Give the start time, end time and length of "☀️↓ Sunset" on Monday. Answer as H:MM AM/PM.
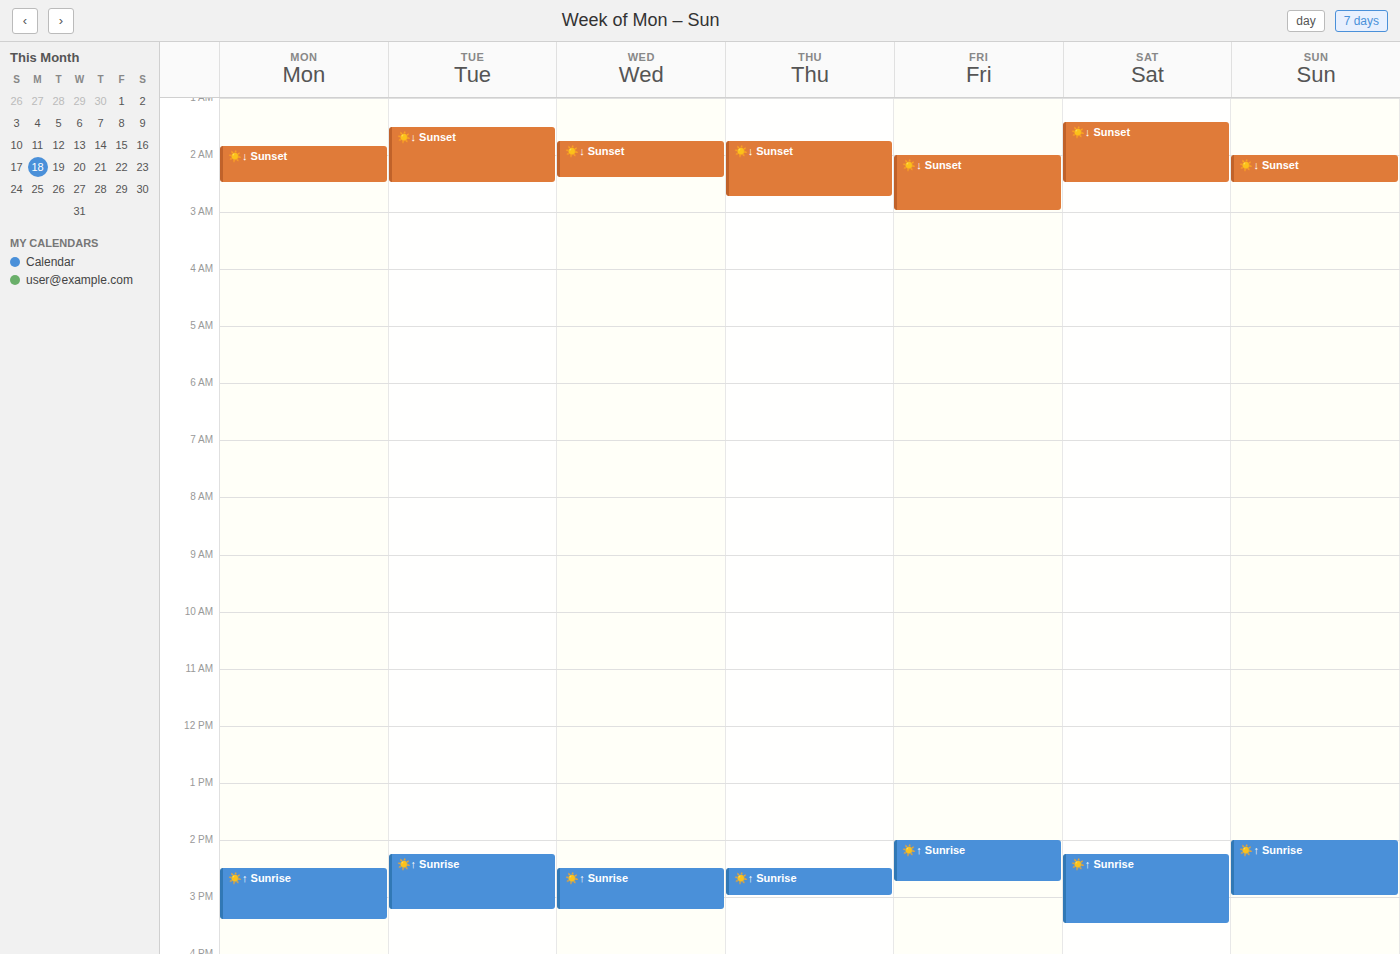
1:50 AM to 2:30 AM, 40 minutes